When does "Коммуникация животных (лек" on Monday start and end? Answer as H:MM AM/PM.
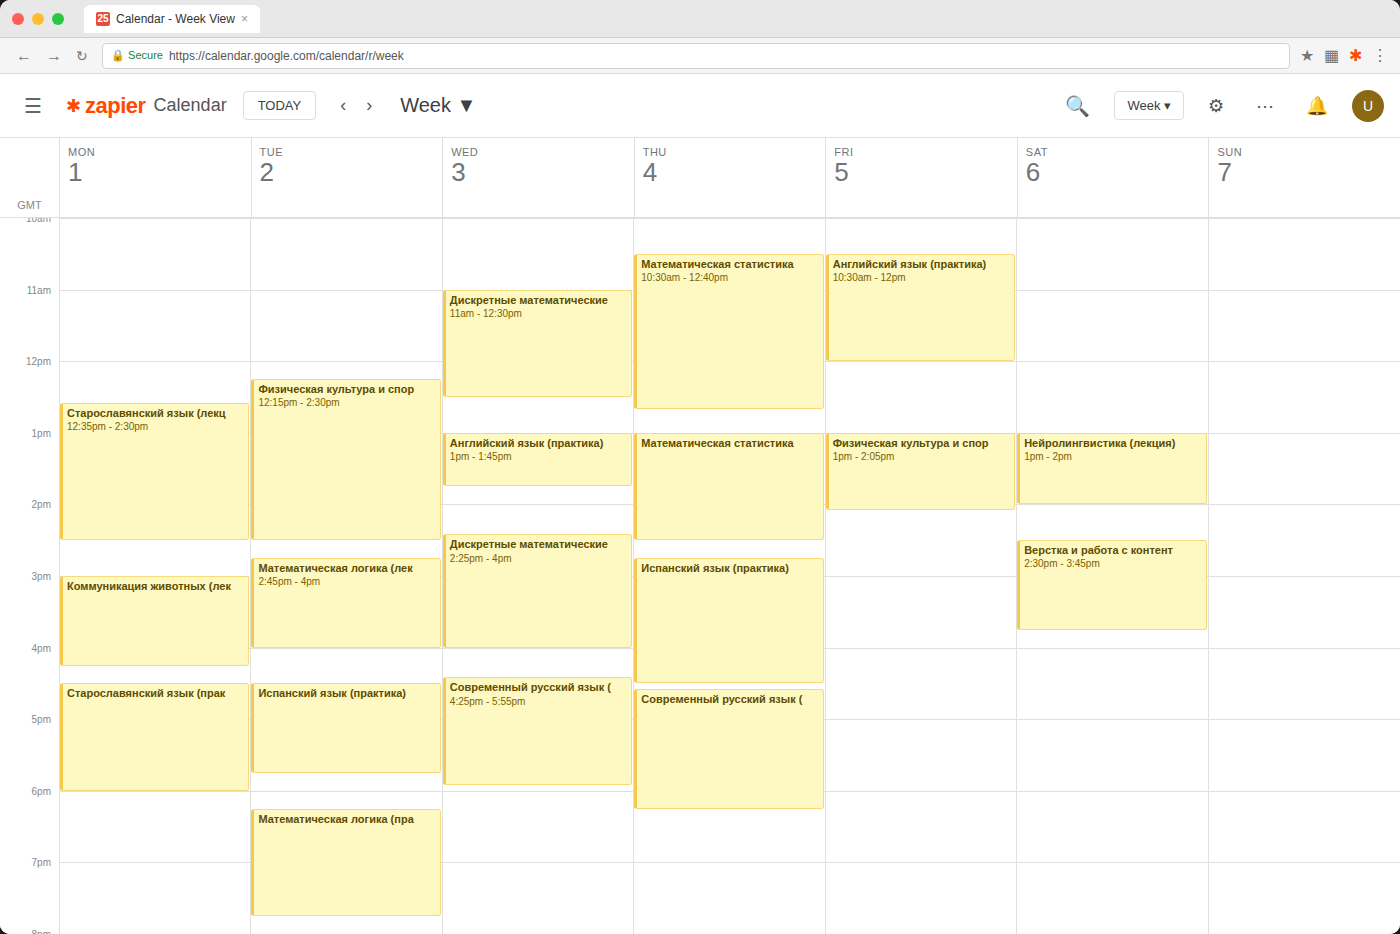
3:00 PM to 4:15 PM